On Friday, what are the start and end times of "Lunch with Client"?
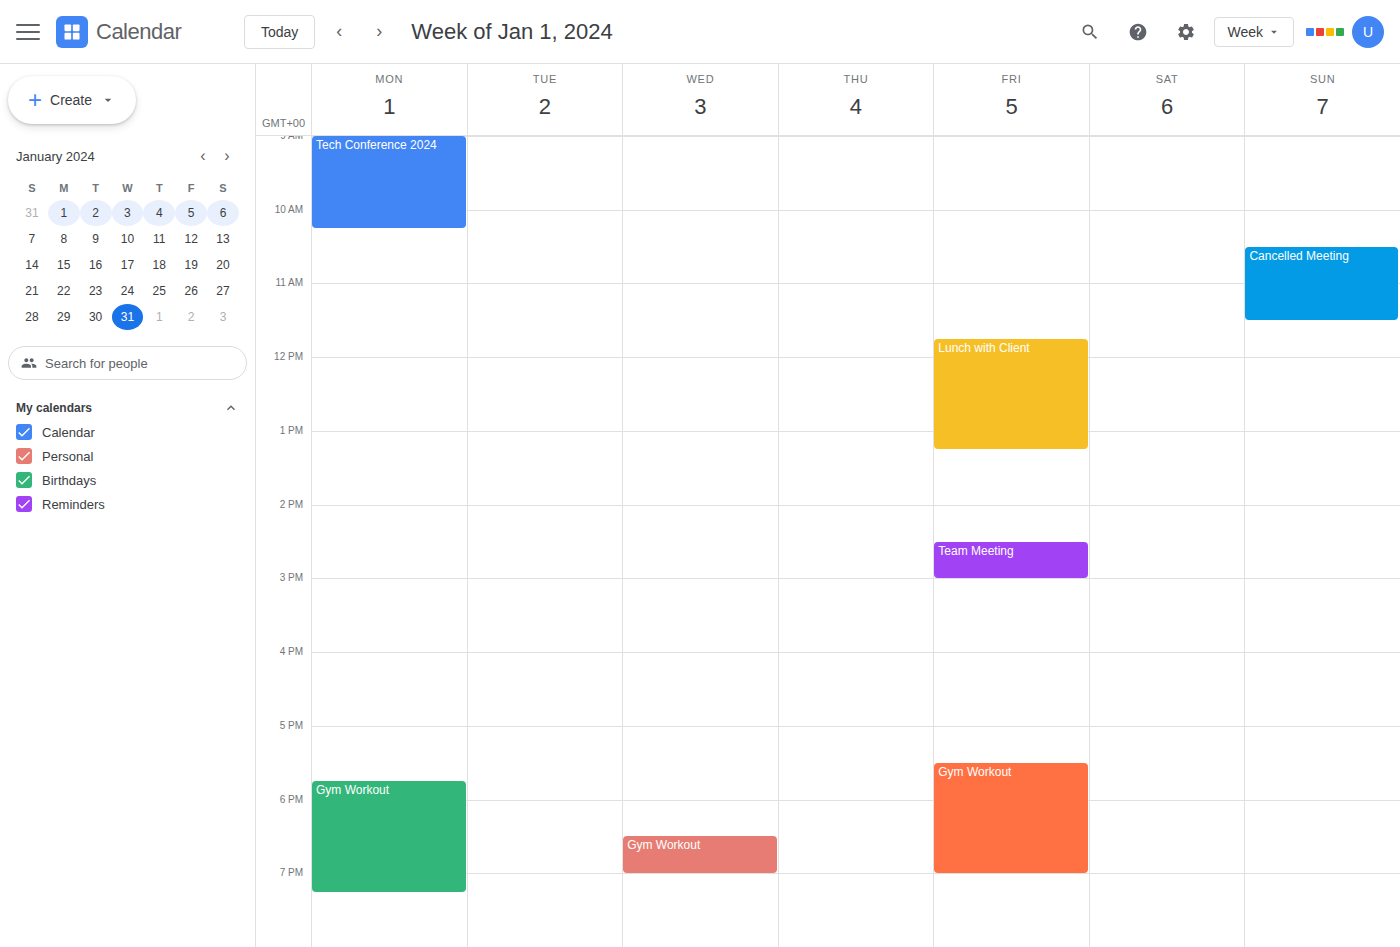
11:45 AM to 1:15 PM